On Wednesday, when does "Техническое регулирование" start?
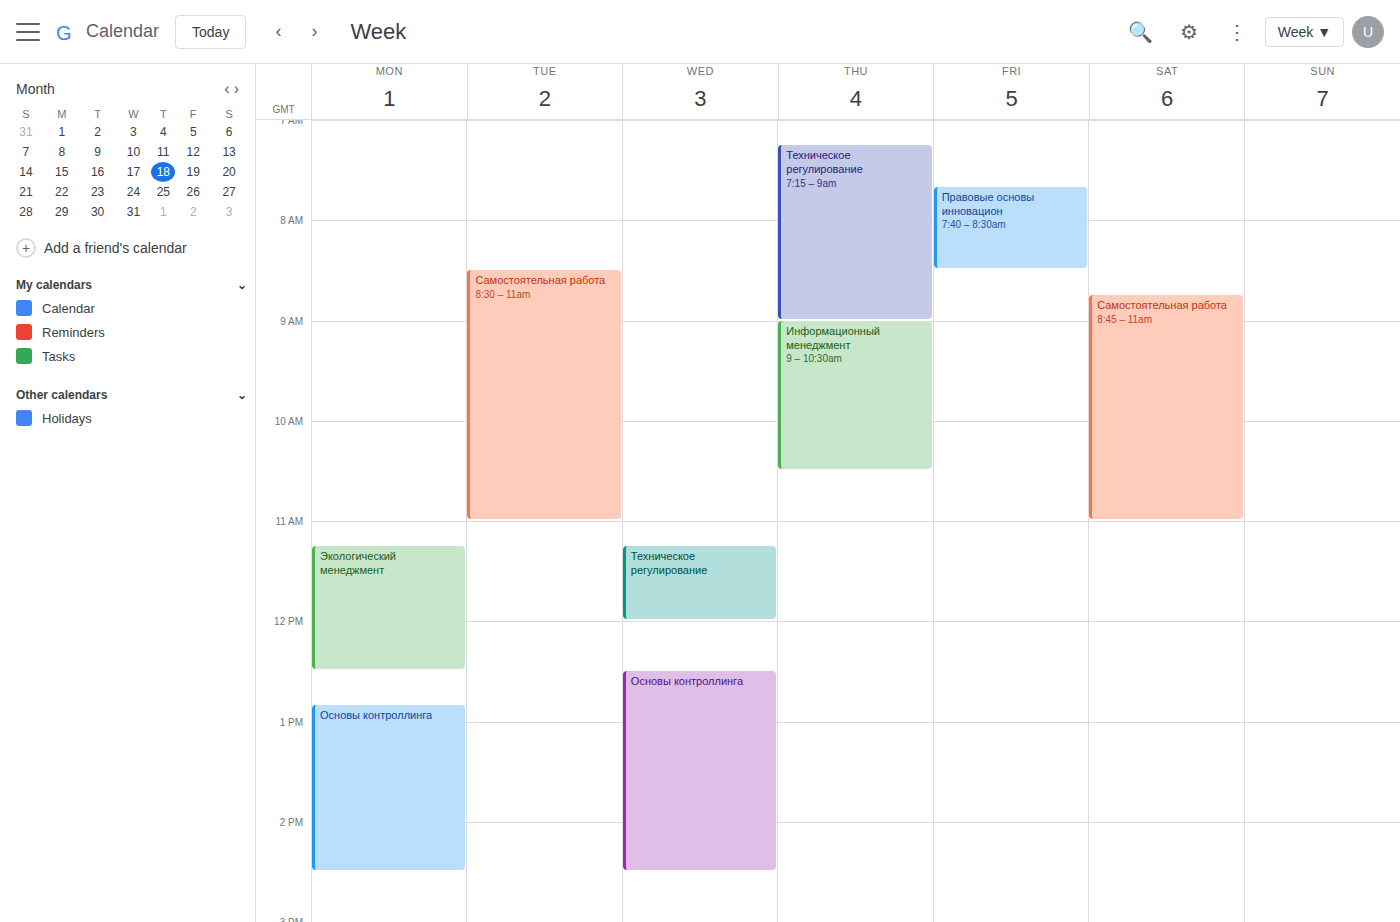
11:15